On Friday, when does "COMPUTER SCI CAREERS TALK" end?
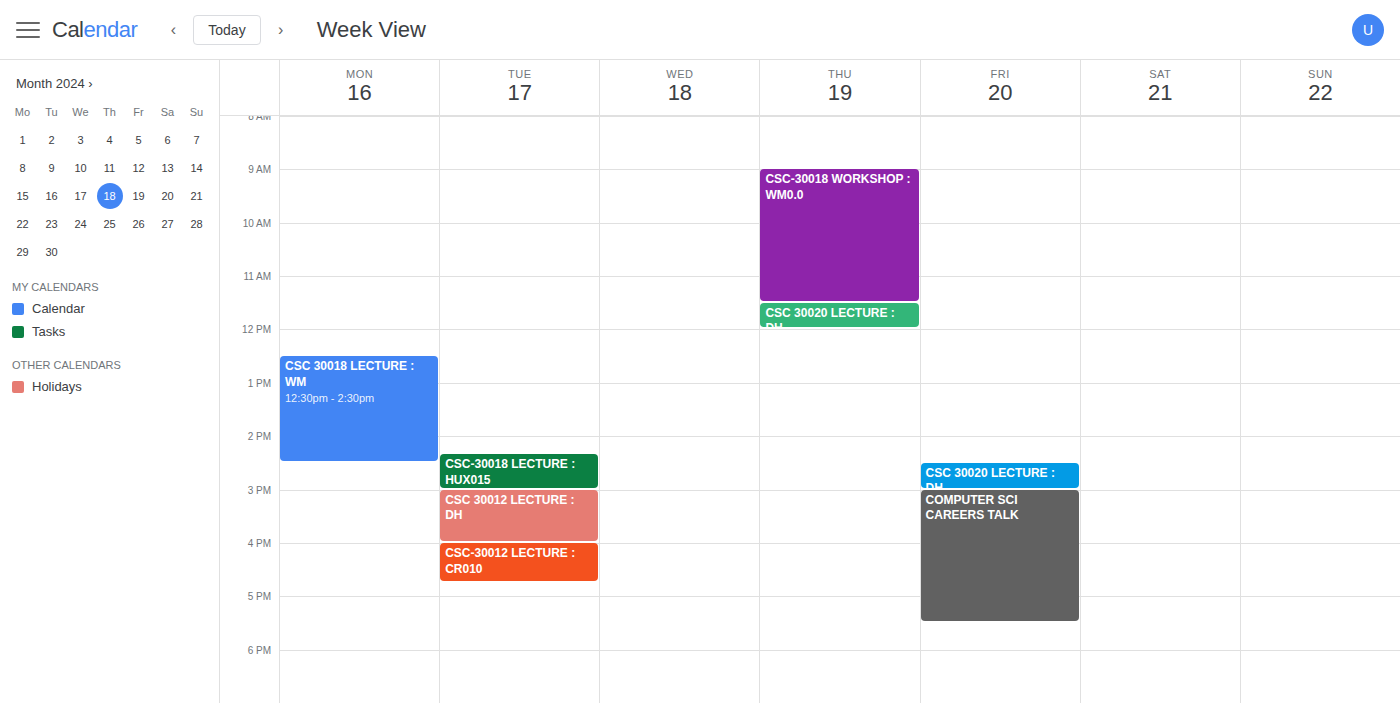
5:30 PM